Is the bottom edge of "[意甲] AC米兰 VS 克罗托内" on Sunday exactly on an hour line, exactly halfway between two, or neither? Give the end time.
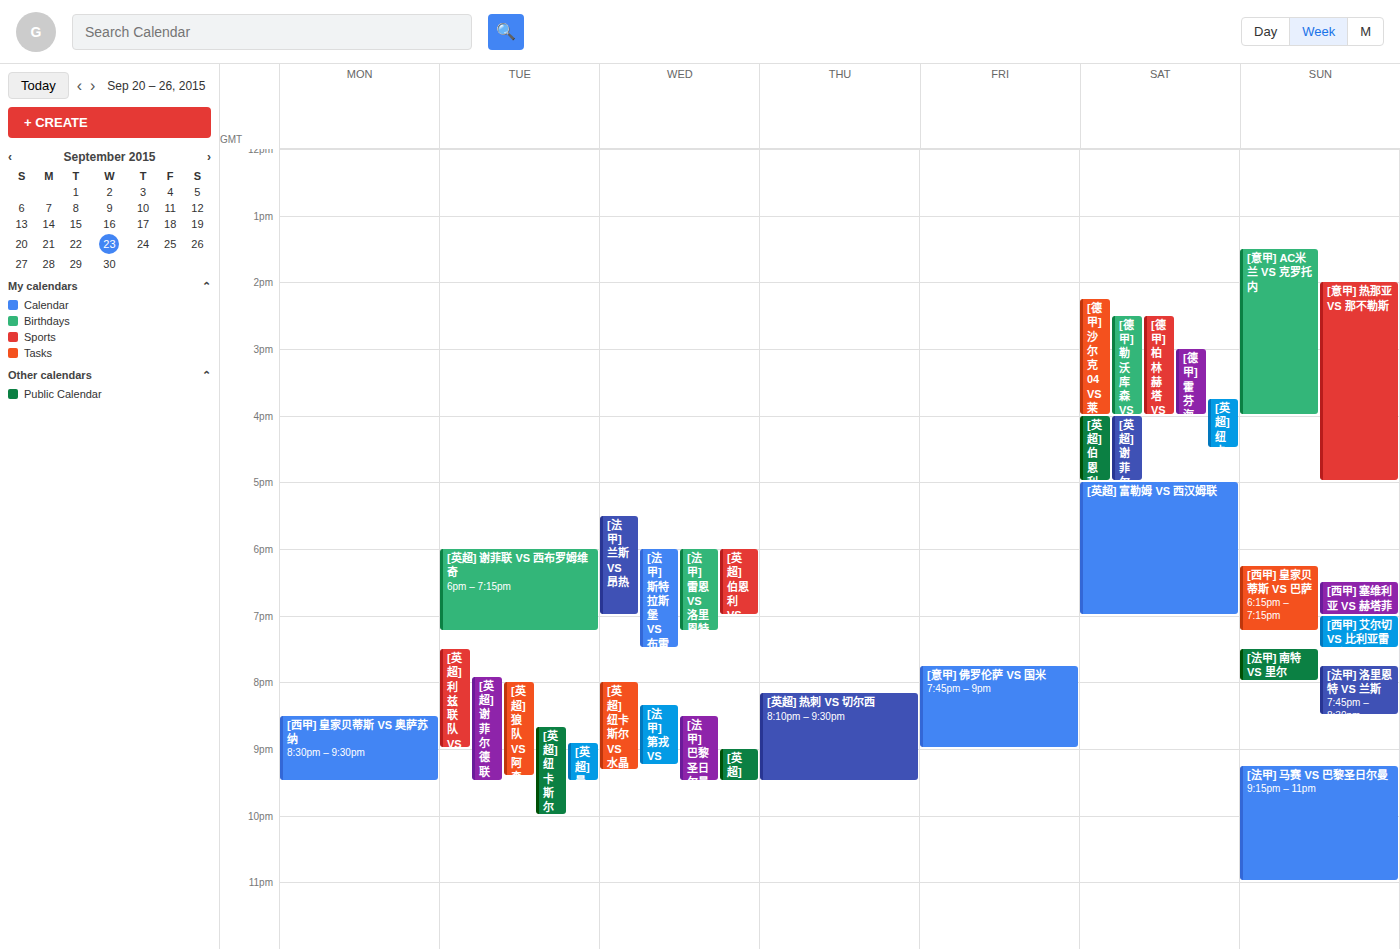
4:00 PM -- exactly on the 4 PM line.